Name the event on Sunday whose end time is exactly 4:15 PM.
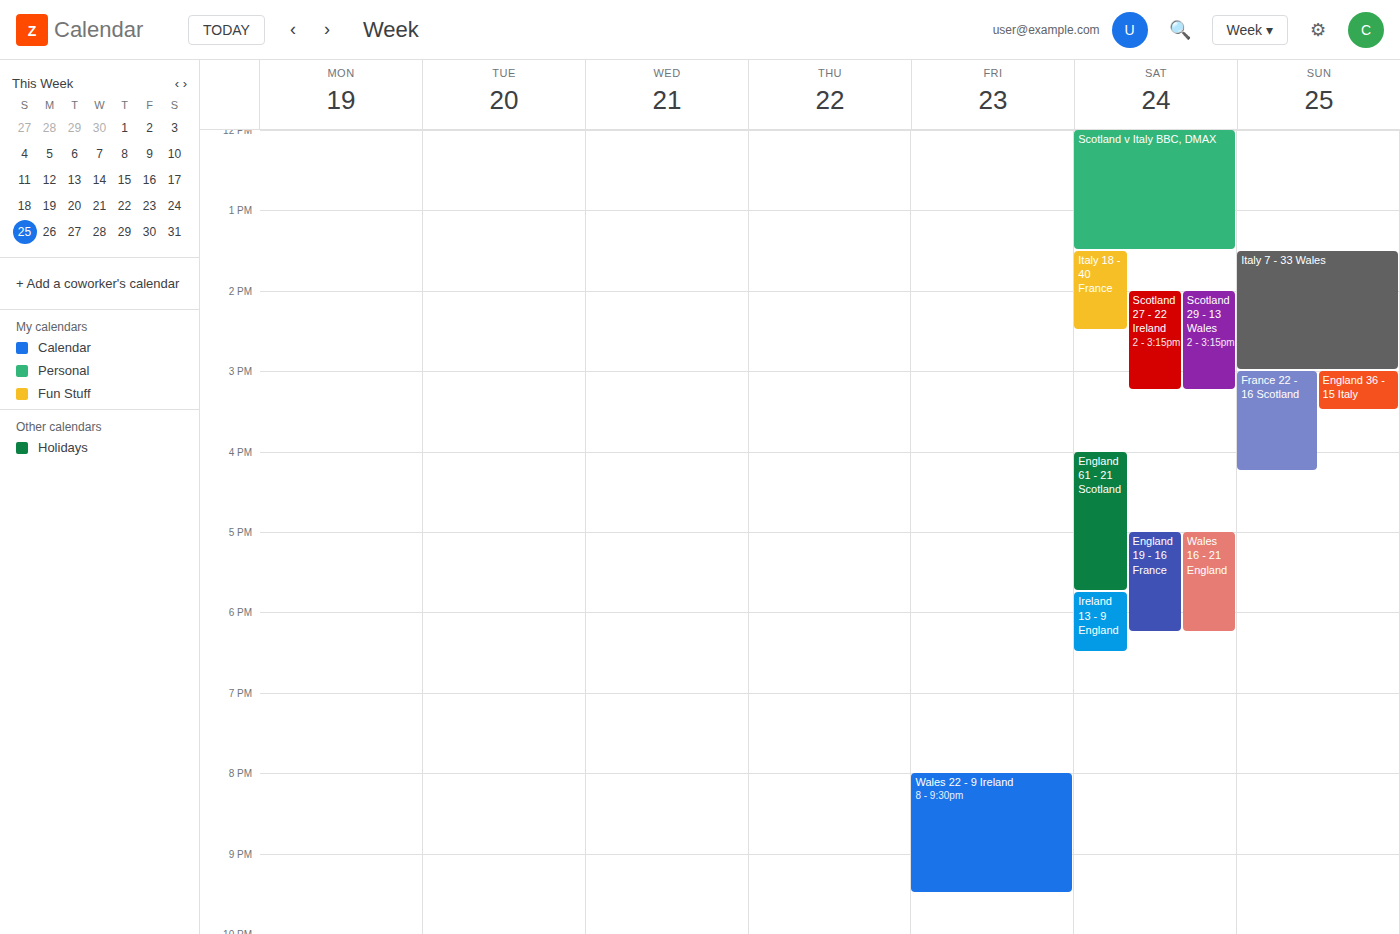
"France 22 - 16 Scotland"